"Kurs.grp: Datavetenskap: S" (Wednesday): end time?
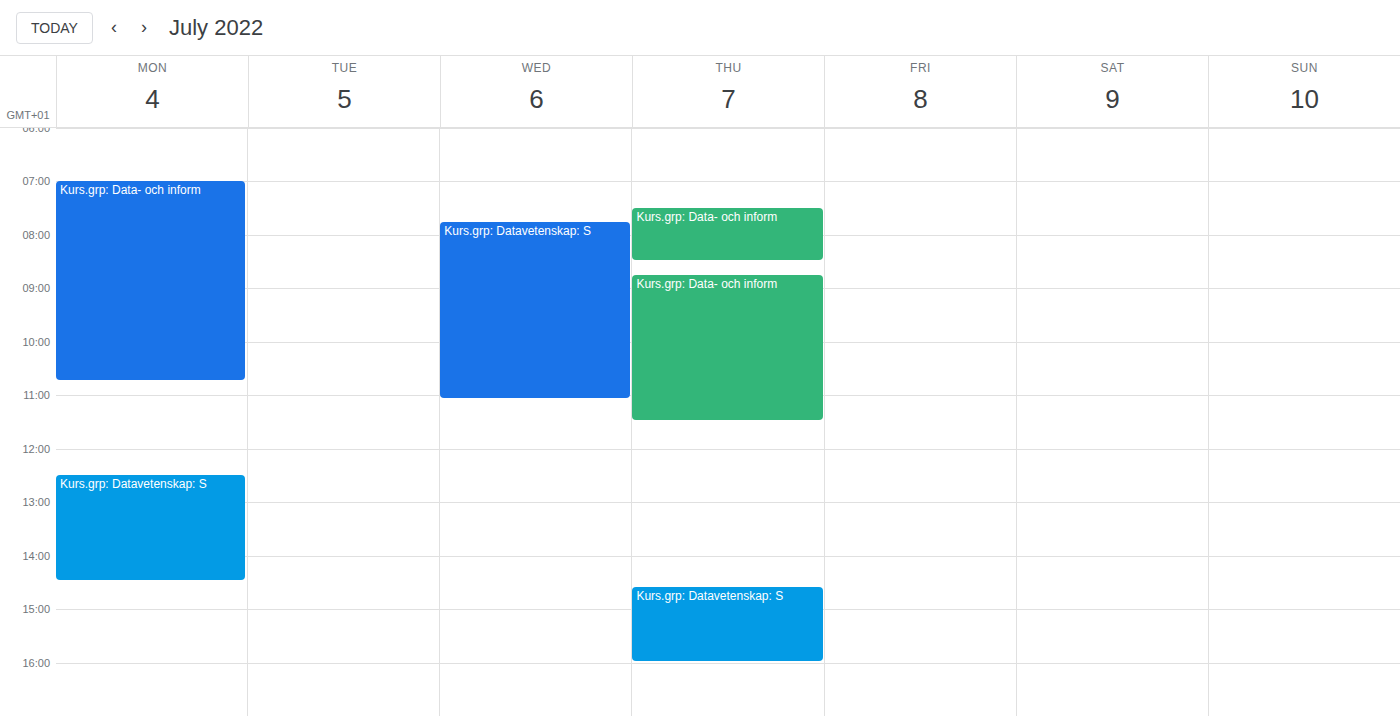
11:05 AM